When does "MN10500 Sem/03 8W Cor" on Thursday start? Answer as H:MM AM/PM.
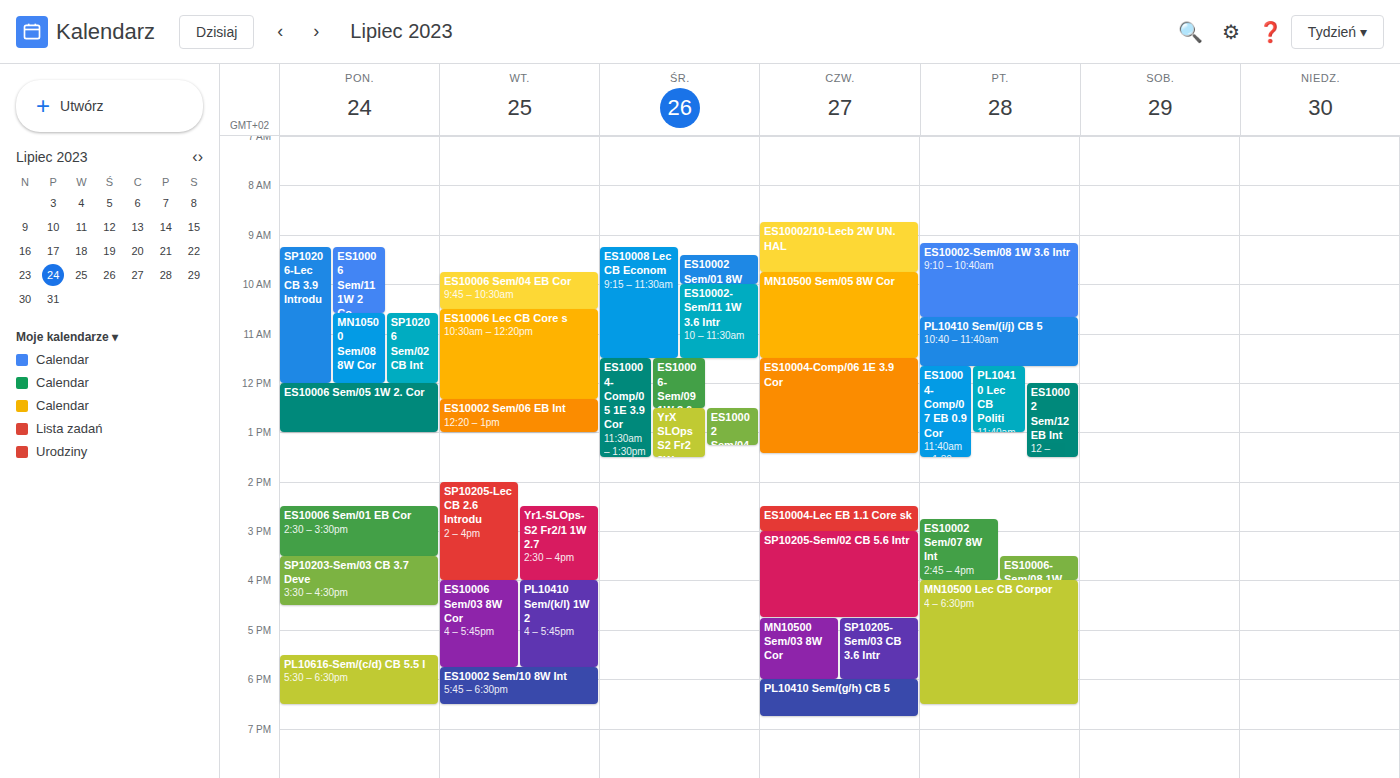
4:45 PM